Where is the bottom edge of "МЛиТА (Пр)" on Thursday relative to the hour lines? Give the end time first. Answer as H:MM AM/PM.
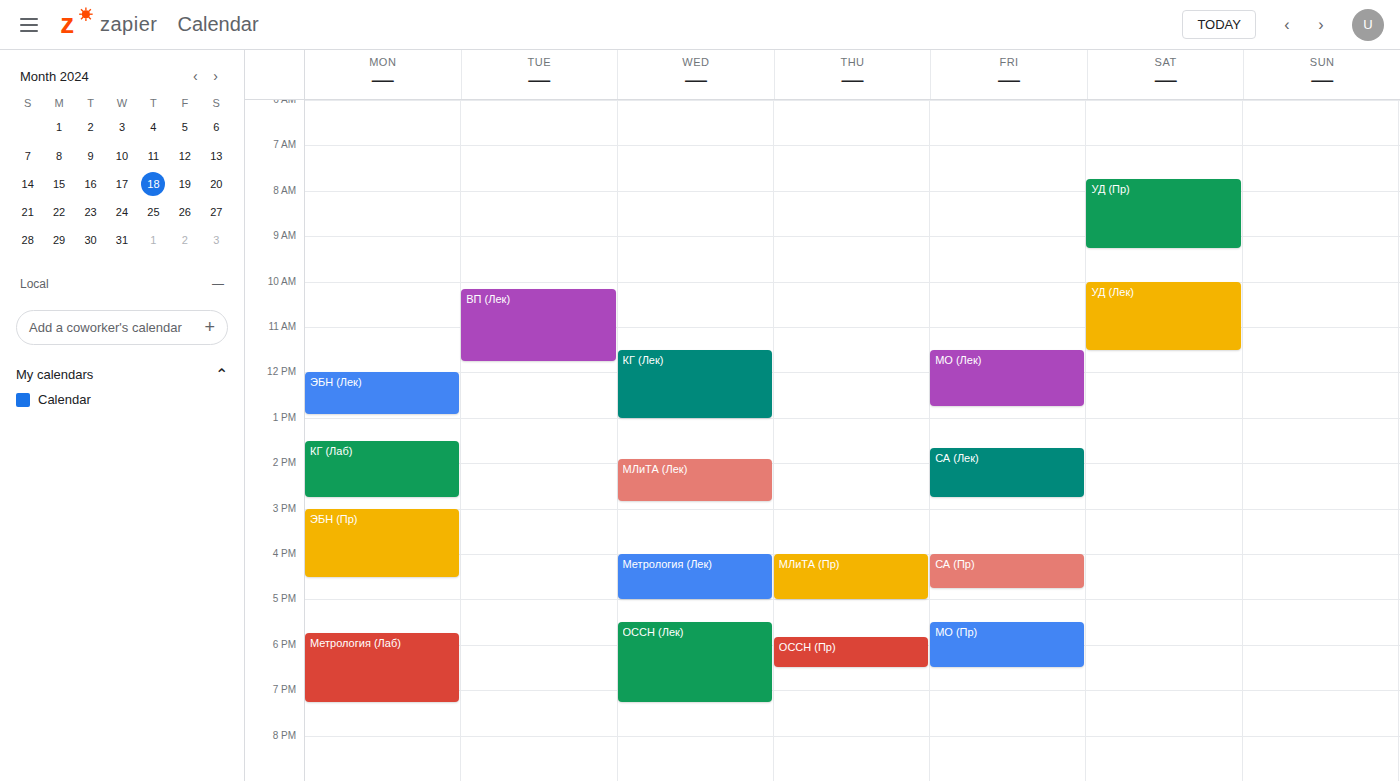
5:00 PM -- exactly on the 5 PM line.